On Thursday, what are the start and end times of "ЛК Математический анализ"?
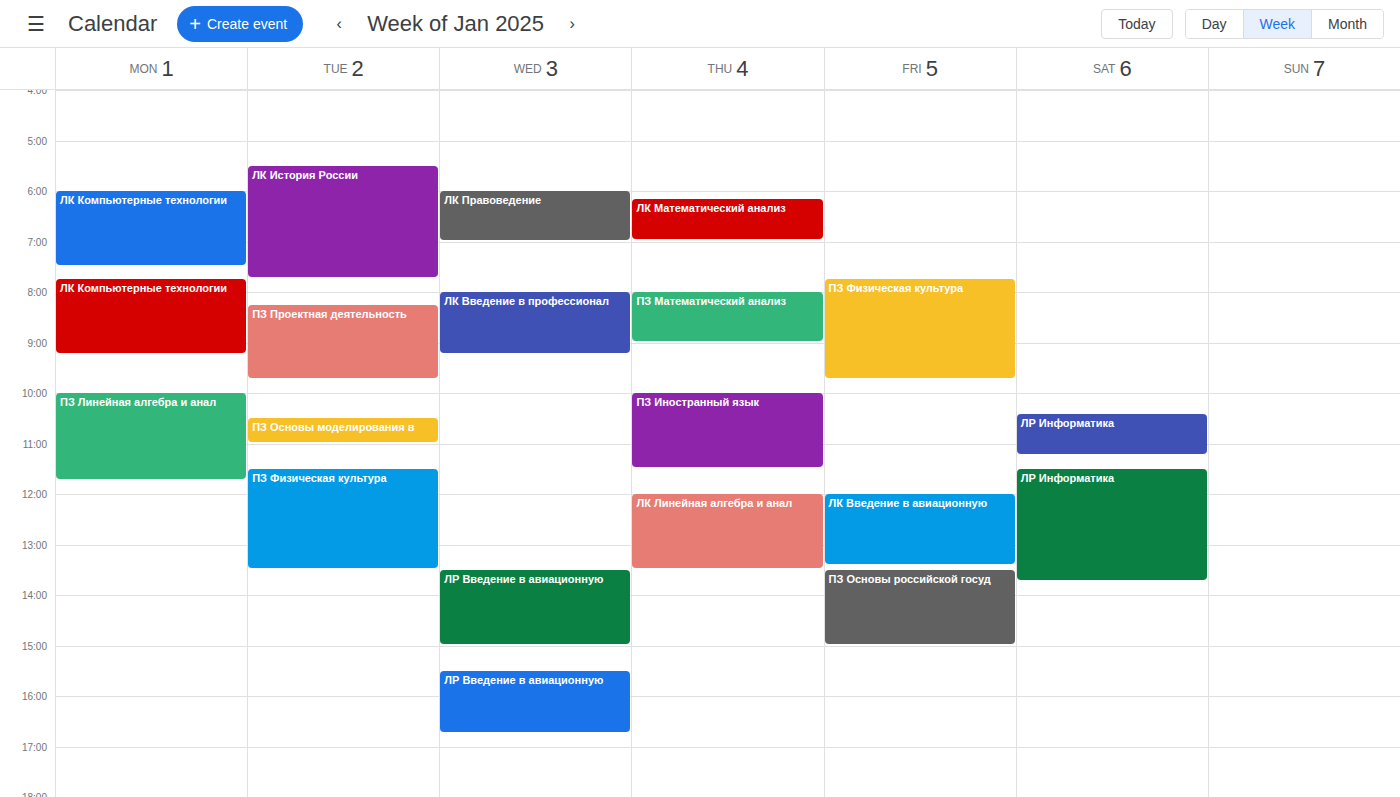
6:10 AM to 7:00 AM